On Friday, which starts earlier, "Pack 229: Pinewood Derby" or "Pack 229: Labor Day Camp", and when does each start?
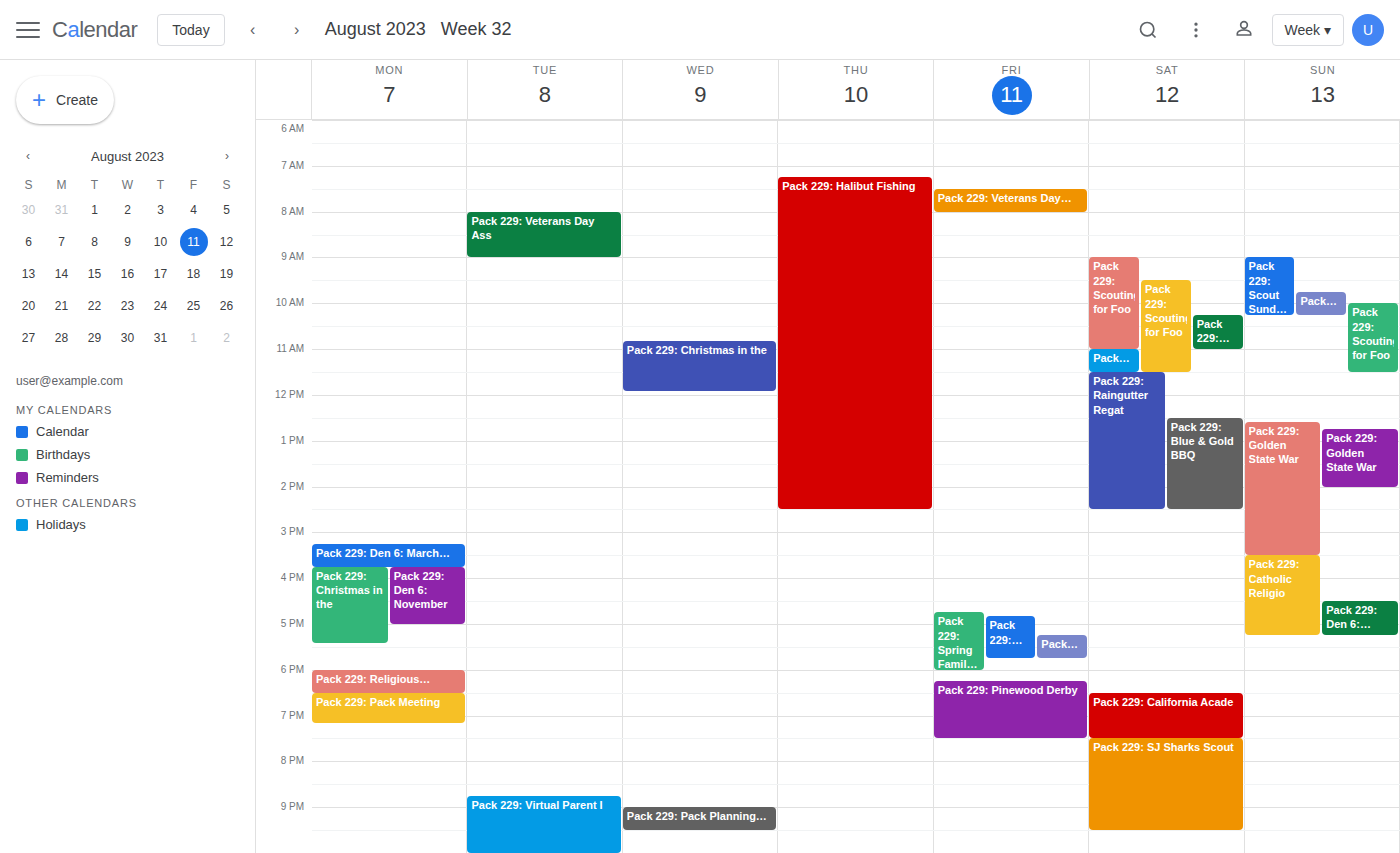
"Pack 229: Labor Day Camp" 16:50; "Pack 229: Pinewood Derby" 18:15.